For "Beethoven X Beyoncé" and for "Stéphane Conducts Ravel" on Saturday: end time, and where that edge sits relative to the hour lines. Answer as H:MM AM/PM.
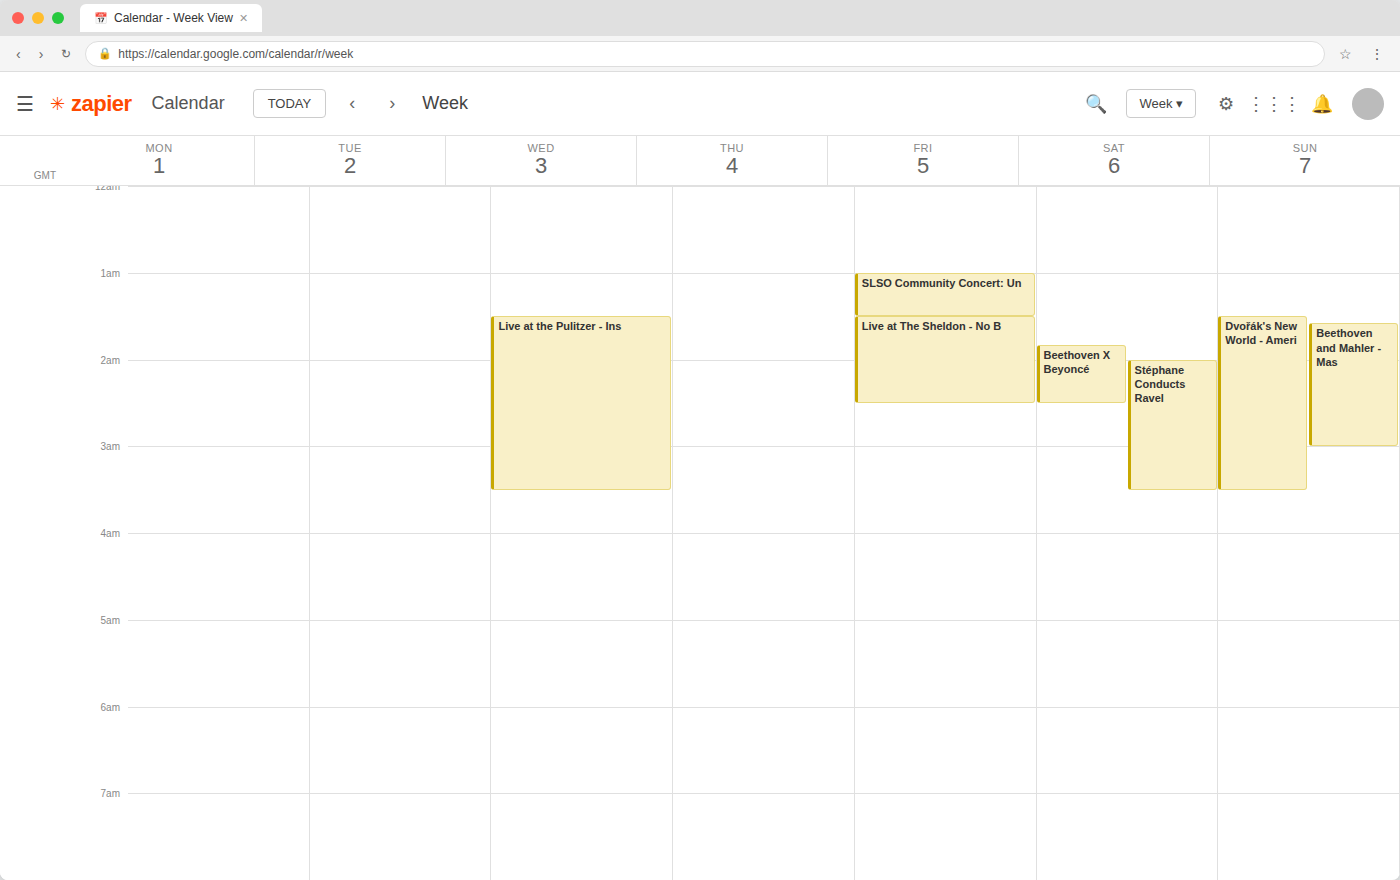
"Beethoven X Beyoncé": 2:30 AM, halfway between the 2 AM and 3 AM lines. "Stéphane Conducts Ravel": 3:30 AM, halfway between the 3 AM and 4 AM lines.